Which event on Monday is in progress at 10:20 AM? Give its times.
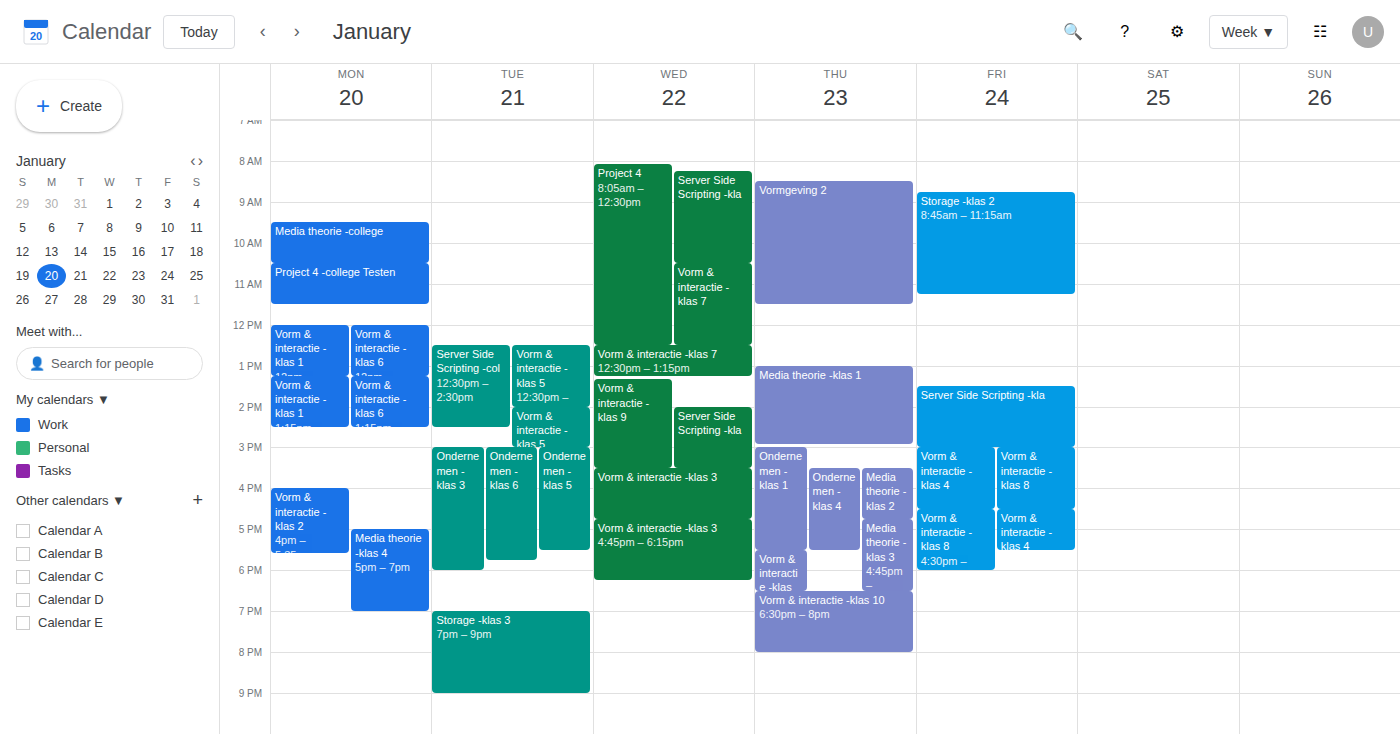
"Media theorie -college", 9:30 AM to 10:30 AM